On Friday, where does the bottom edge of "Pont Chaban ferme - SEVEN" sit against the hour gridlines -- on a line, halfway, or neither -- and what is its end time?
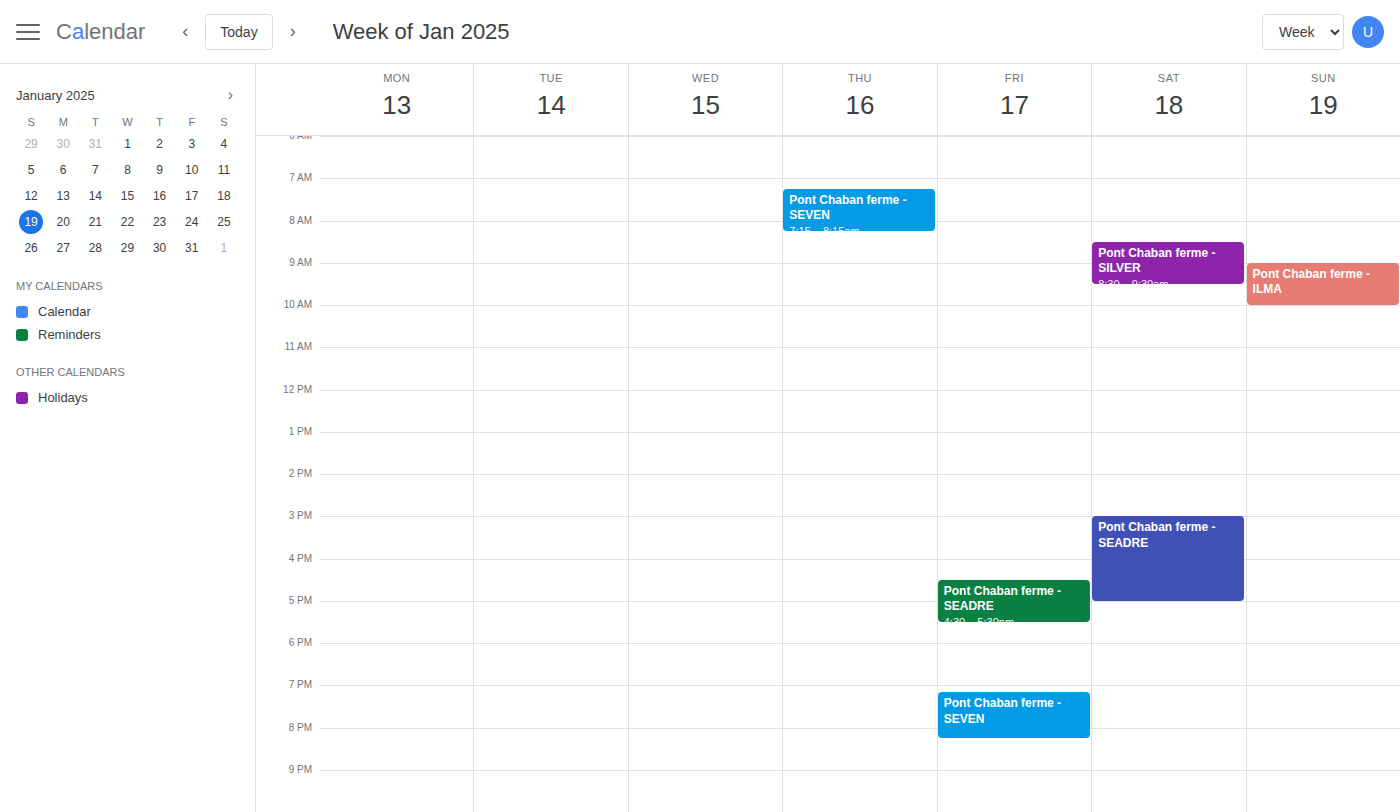
8:15 PM -- neither: a quarter of the way from the 8 PM line to the 9 PM line.